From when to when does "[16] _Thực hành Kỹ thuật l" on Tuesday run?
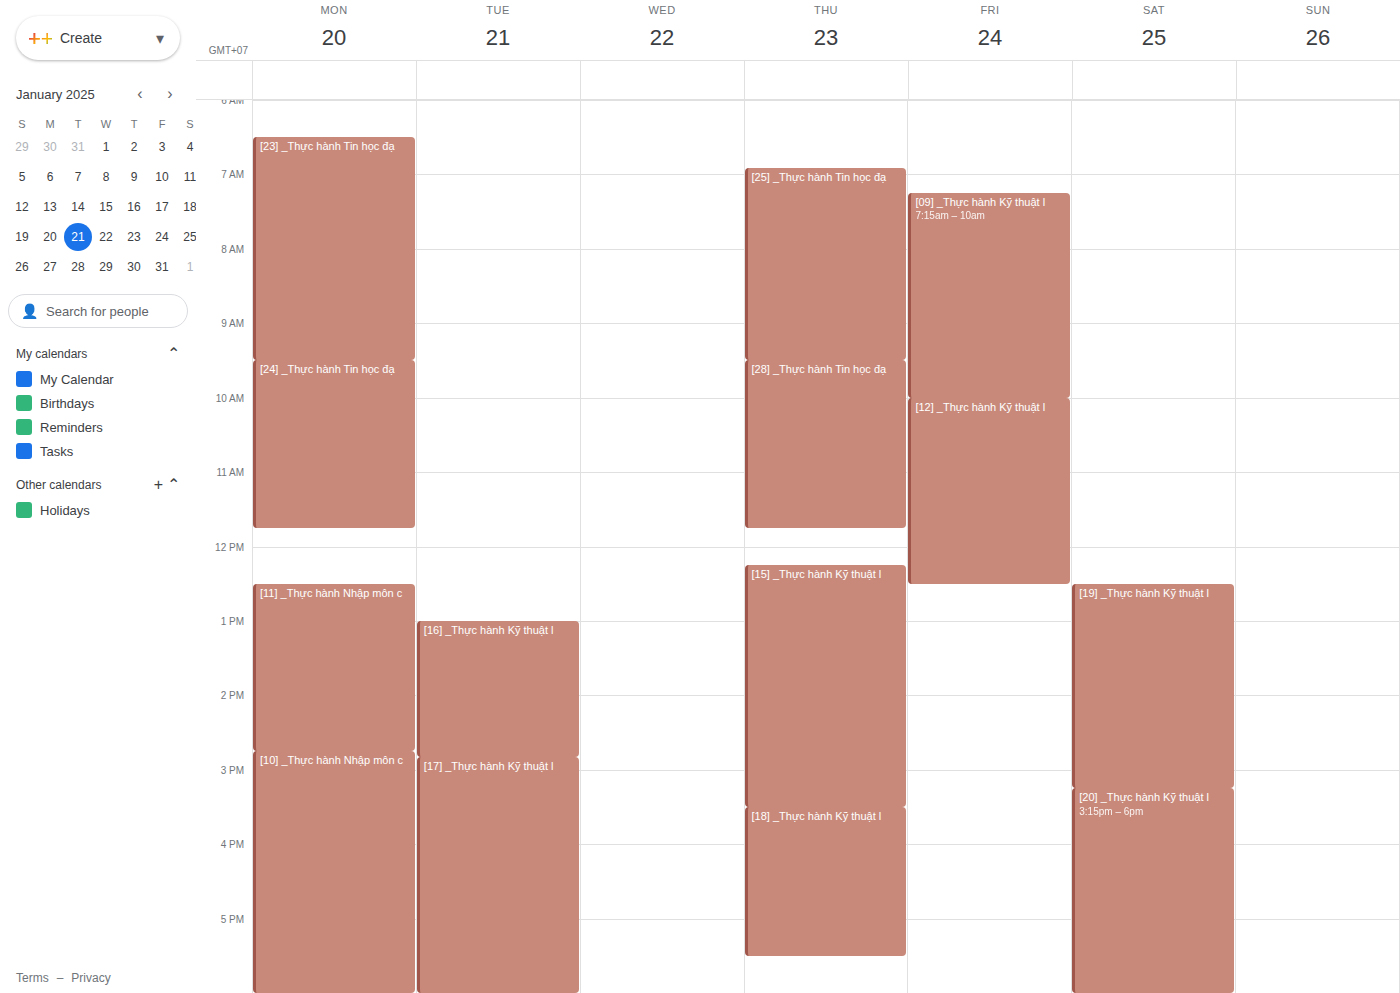
1:00 PM to 2:50 PM